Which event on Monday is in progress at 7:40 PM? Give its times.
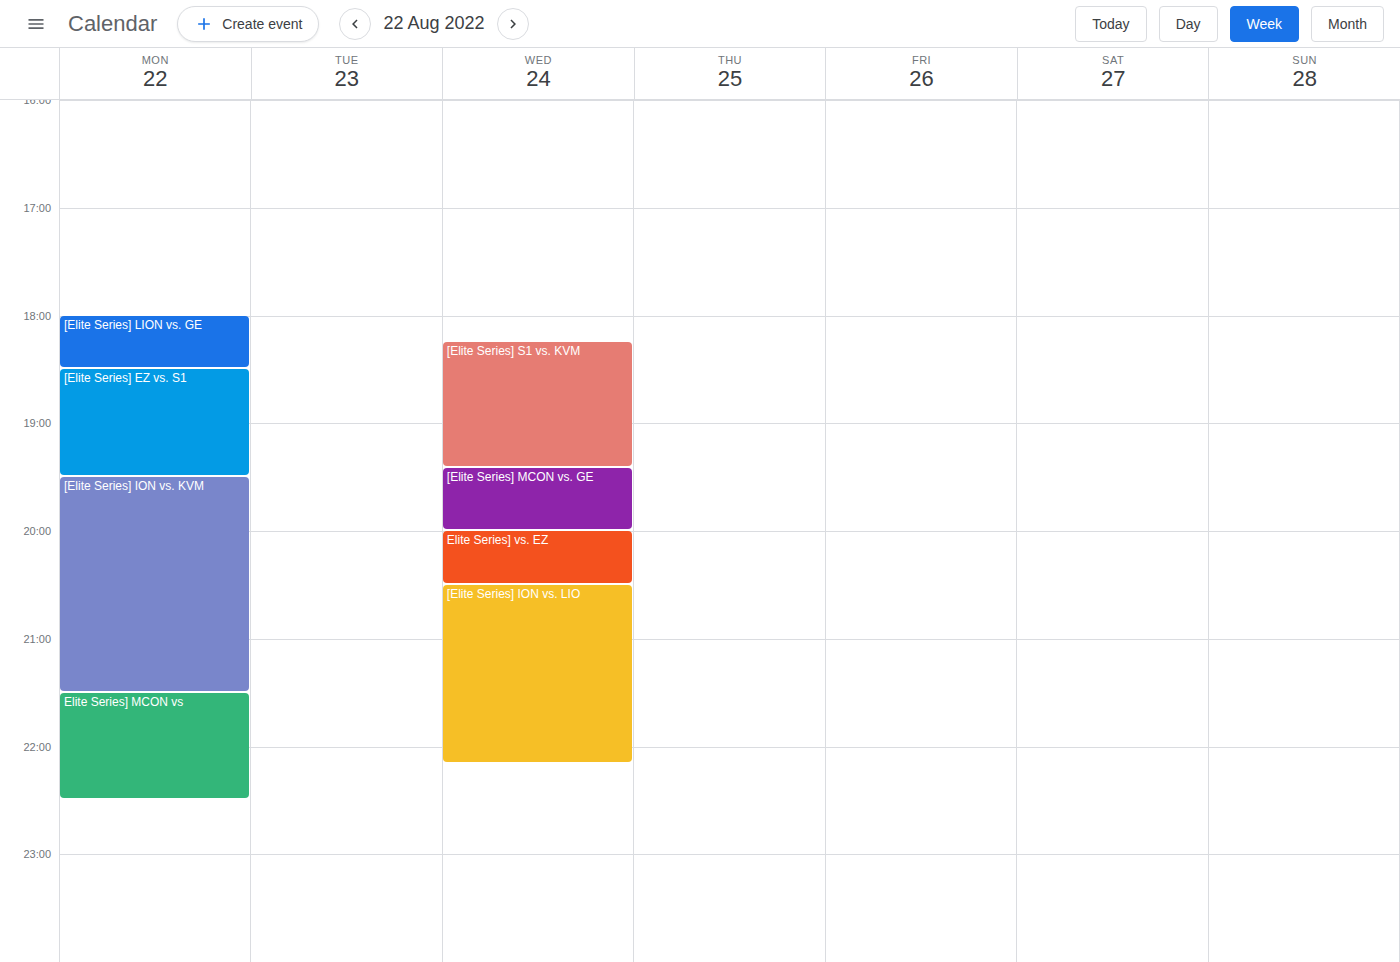
"[Elite Series] ION vs. KVM", 7:30 PM to 9:30 PM